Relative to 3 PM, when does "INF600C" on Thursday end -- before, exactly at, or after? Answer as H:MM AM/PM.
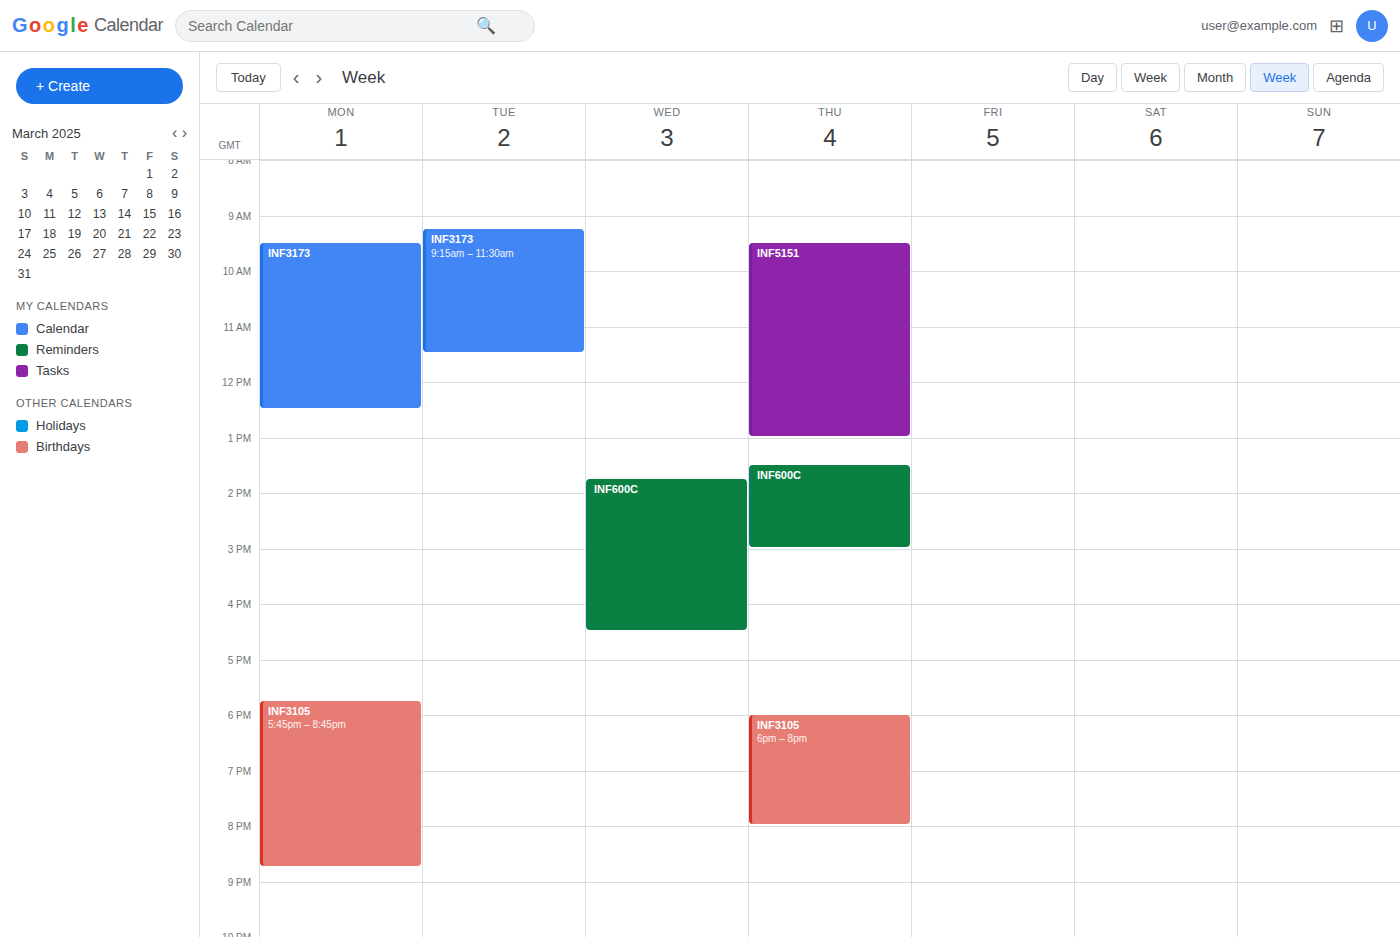
3:00 PM -- exactly at 3 PM, on the 3 PM line.